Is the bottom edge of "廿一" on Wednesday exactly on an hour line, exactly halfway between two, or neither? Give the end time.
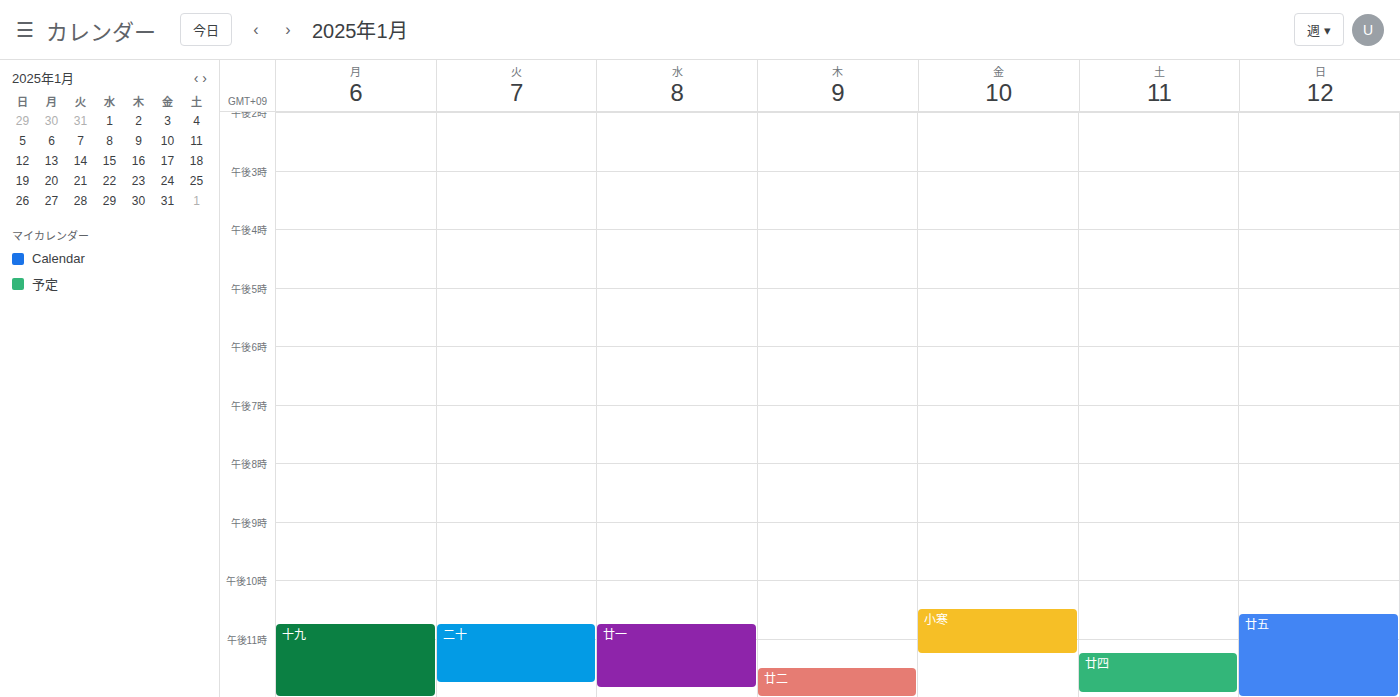
11:50 PM -- neither: 50 minutes below the 11 PM line and 10 minutes above the 12 AM line.